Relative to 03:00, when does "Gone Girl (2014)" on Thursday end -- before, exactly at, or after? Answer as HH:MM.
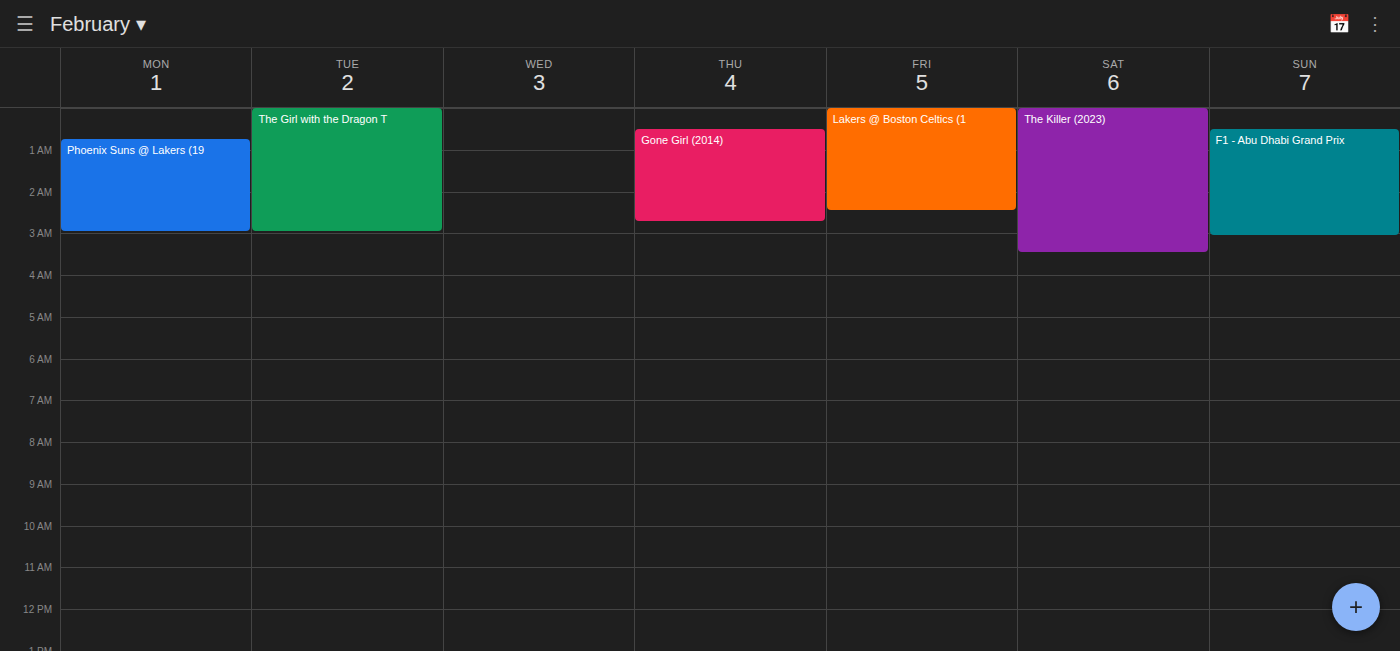
02:45 -- before 03:00, 15 minutes above the 03:00 line.